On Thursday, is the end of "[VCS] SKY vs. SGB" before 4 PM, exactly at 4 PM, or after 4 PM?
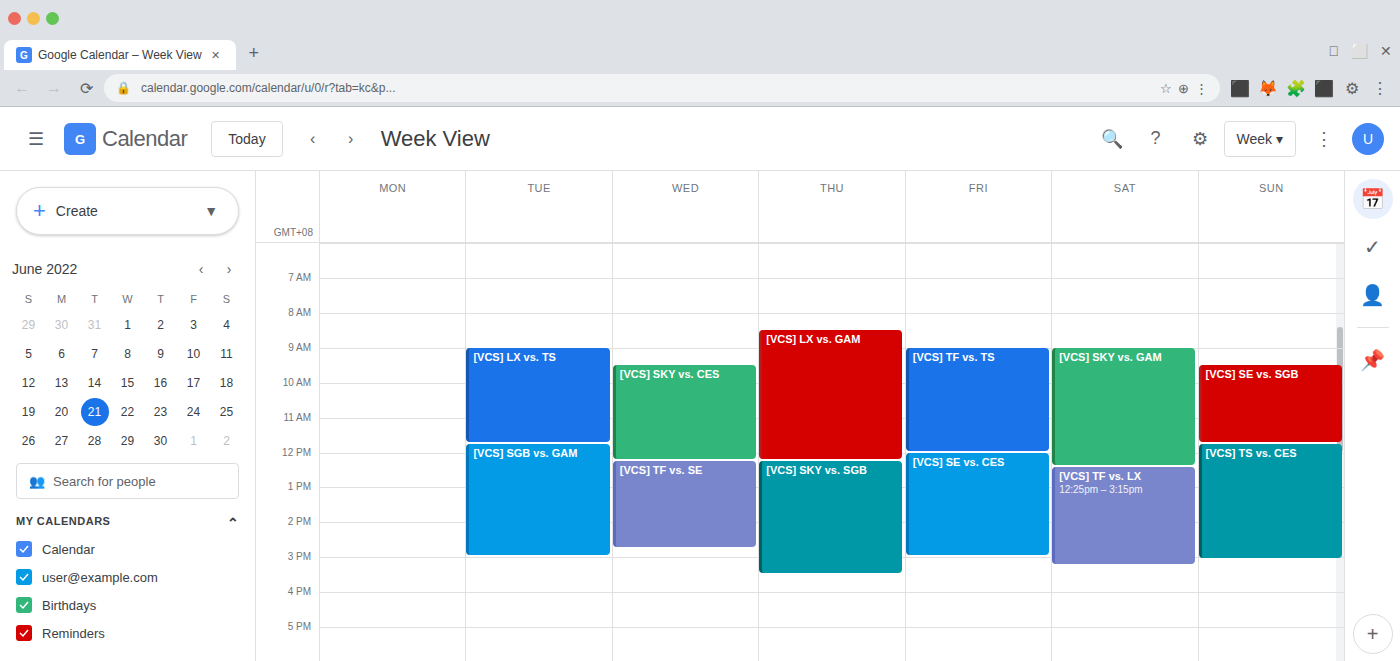
3:30 PM -- before 4 PM, 30 minutes above the 4 PM line.